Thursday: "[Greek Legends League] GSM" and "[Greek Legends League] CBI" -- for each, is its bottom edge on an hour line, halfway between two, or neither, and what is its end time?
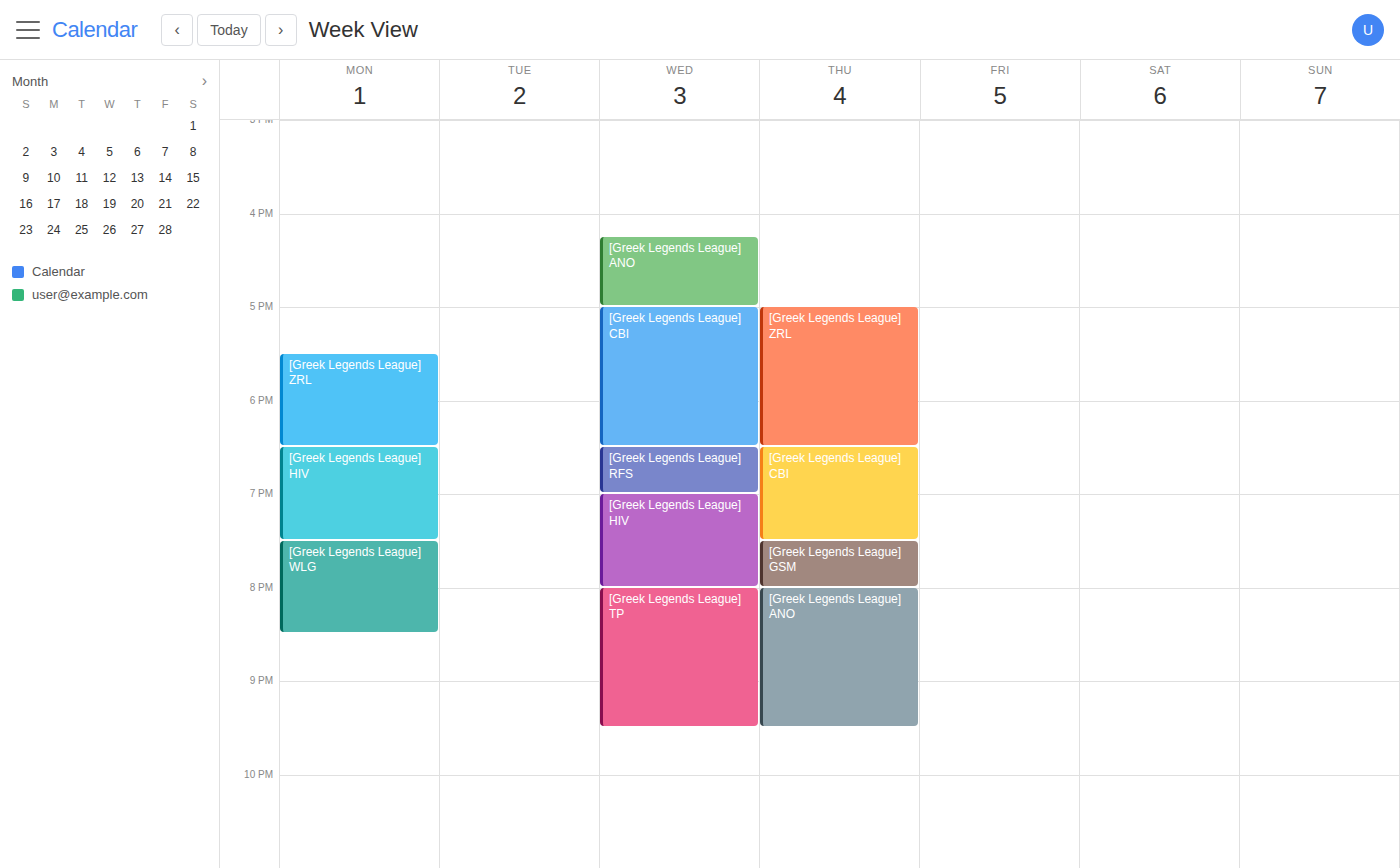
"[Greek Legends League] GSM": 20:00, exactly on the 20:00 line. "[Greek Legends League] CBI": 19:30, halfway between the 19:00 and 20:00 lines.